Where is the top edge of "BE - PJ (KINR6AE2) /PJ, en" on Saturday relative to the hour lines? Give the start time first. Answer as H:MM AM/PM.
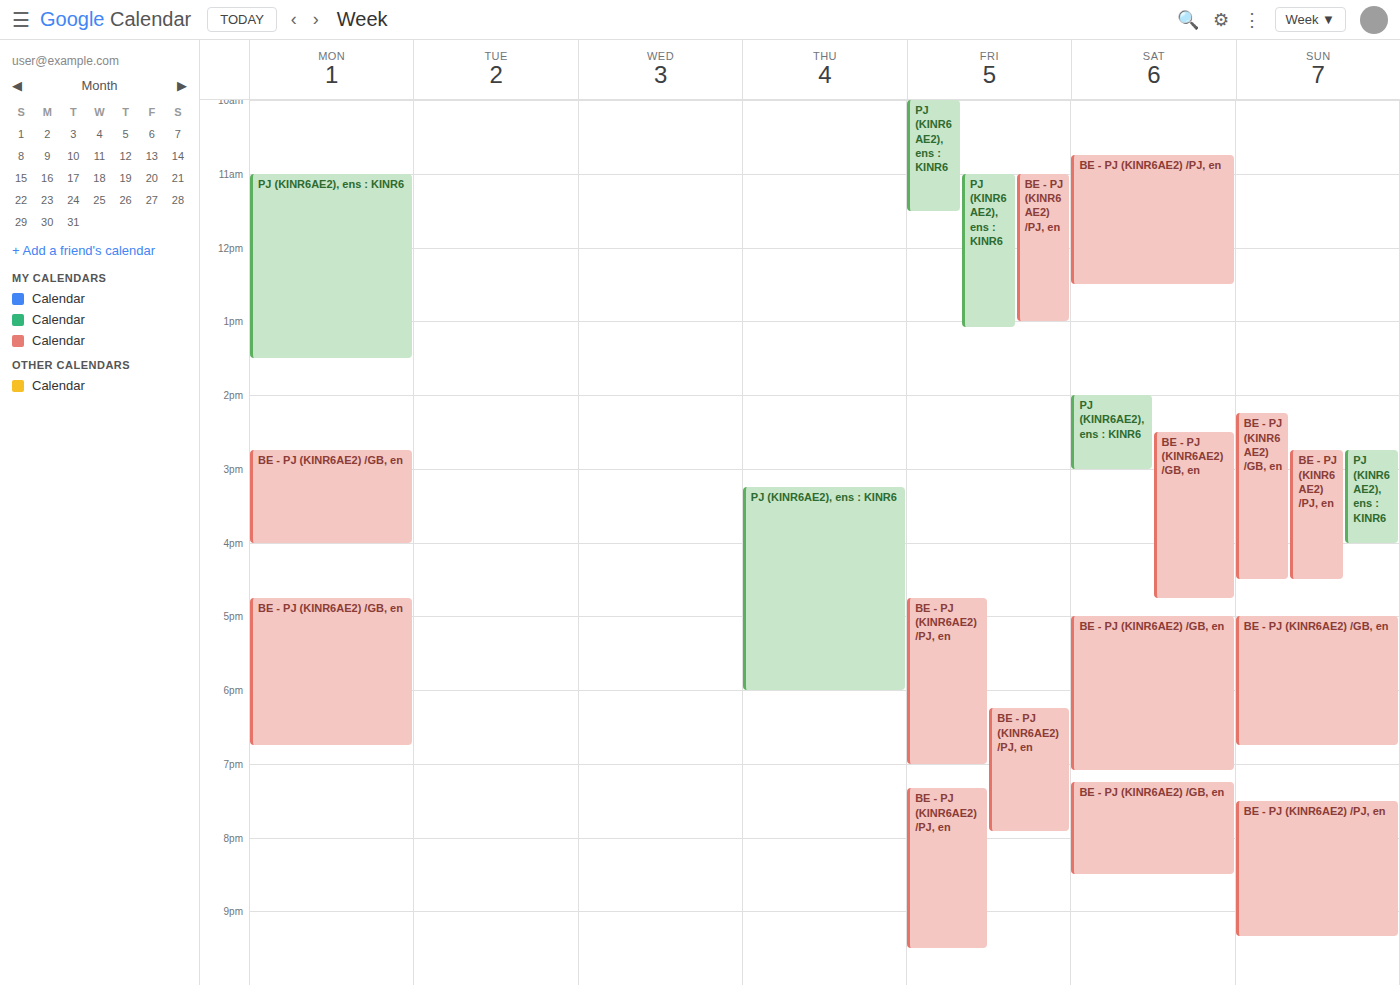
10:45 AM -- neither: three quarters of the way from the 10 AM line to the 11 AM line.